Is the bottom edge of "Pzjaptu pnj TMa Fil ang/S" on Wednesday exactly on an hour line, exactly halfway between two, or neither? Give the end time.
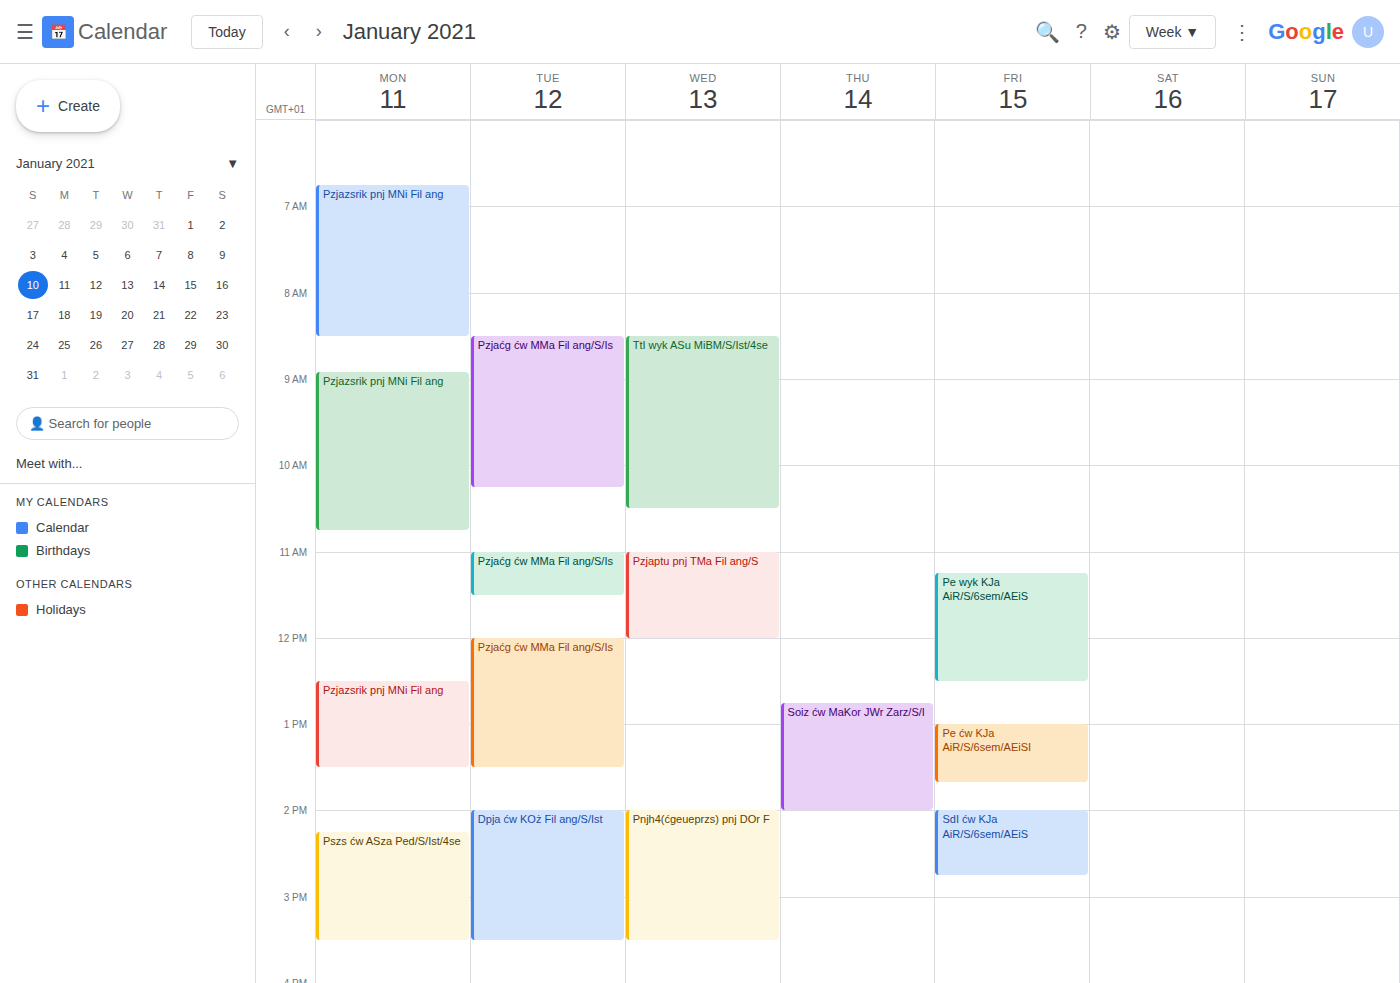
12:00 PM -- exactly on the 12 PM line.